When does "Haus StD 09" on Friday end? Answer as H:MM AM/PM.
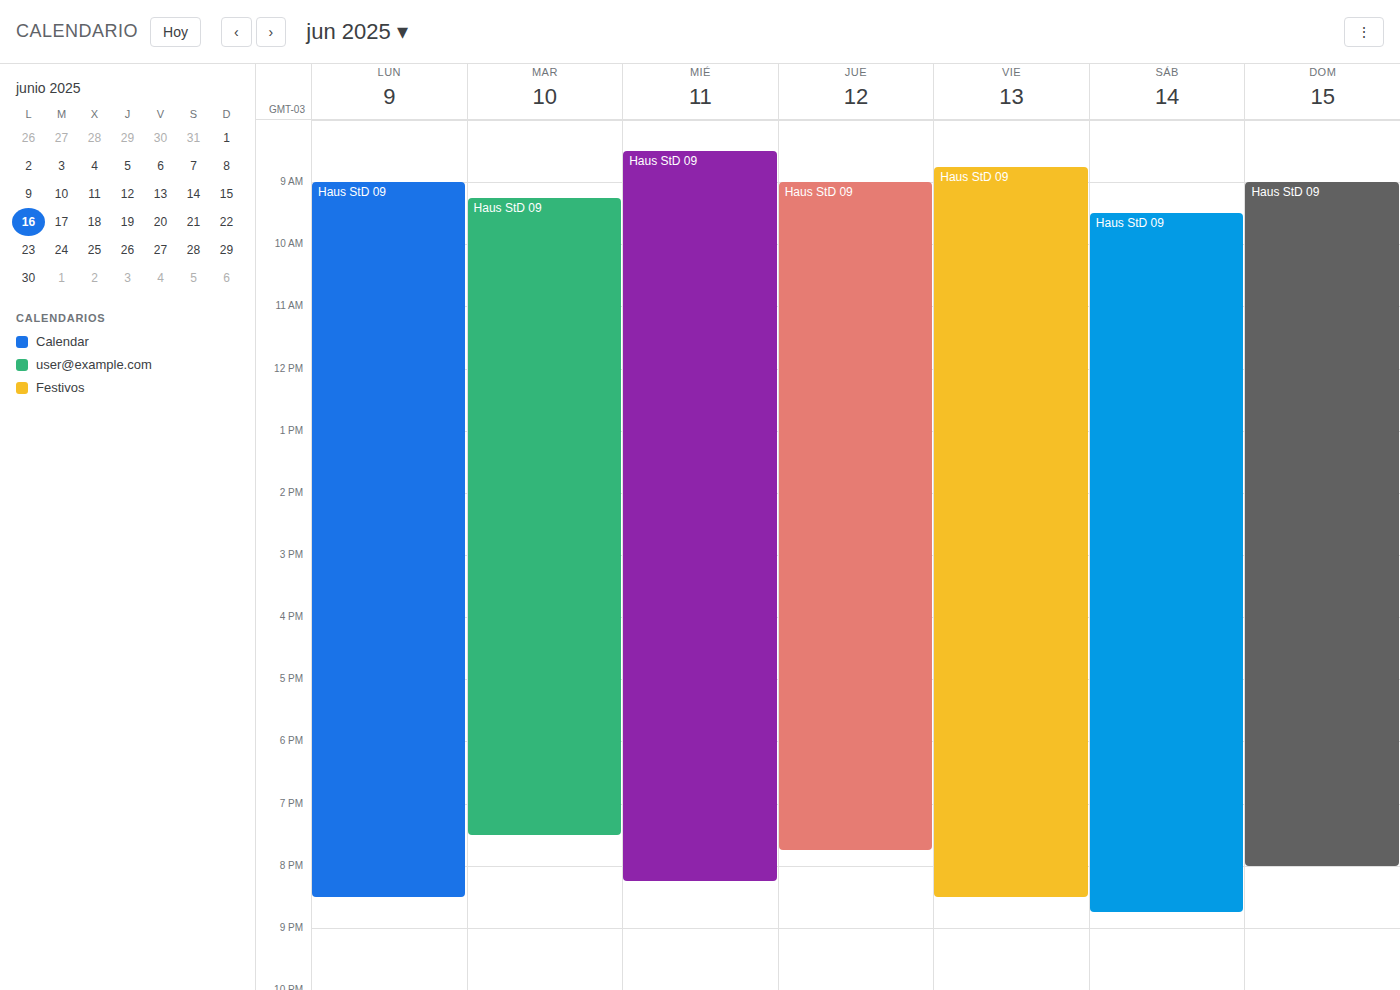
8:30 PM